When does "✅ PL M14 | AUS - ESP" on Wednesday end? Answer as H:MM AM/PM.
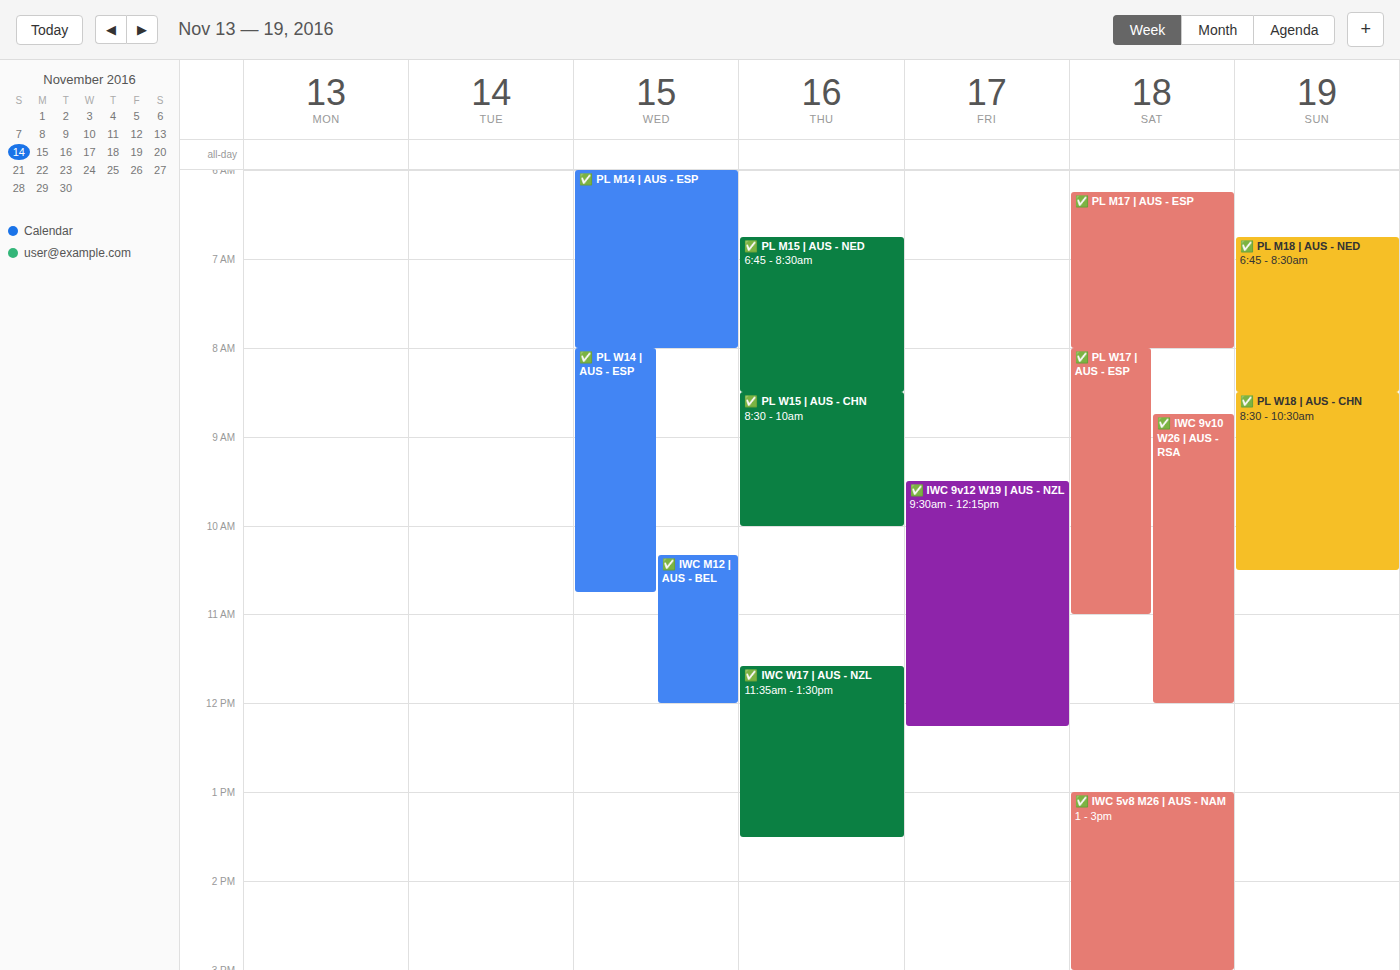
8:00 AM